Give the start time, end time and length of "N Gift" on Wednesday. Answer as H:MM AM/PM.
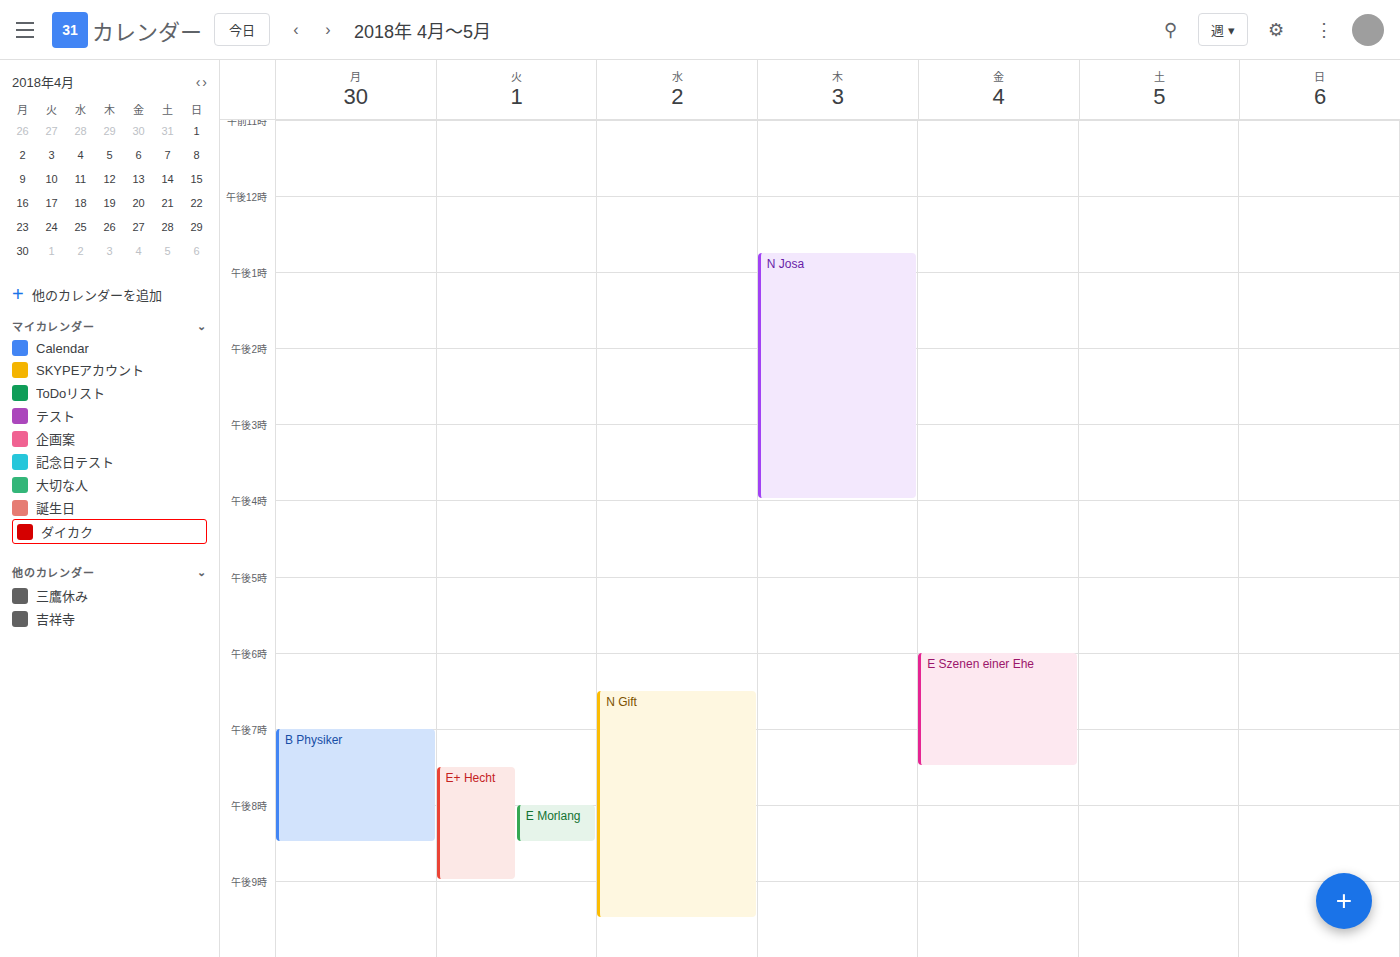
6:30 PM to 9:30 PM, 3 hours